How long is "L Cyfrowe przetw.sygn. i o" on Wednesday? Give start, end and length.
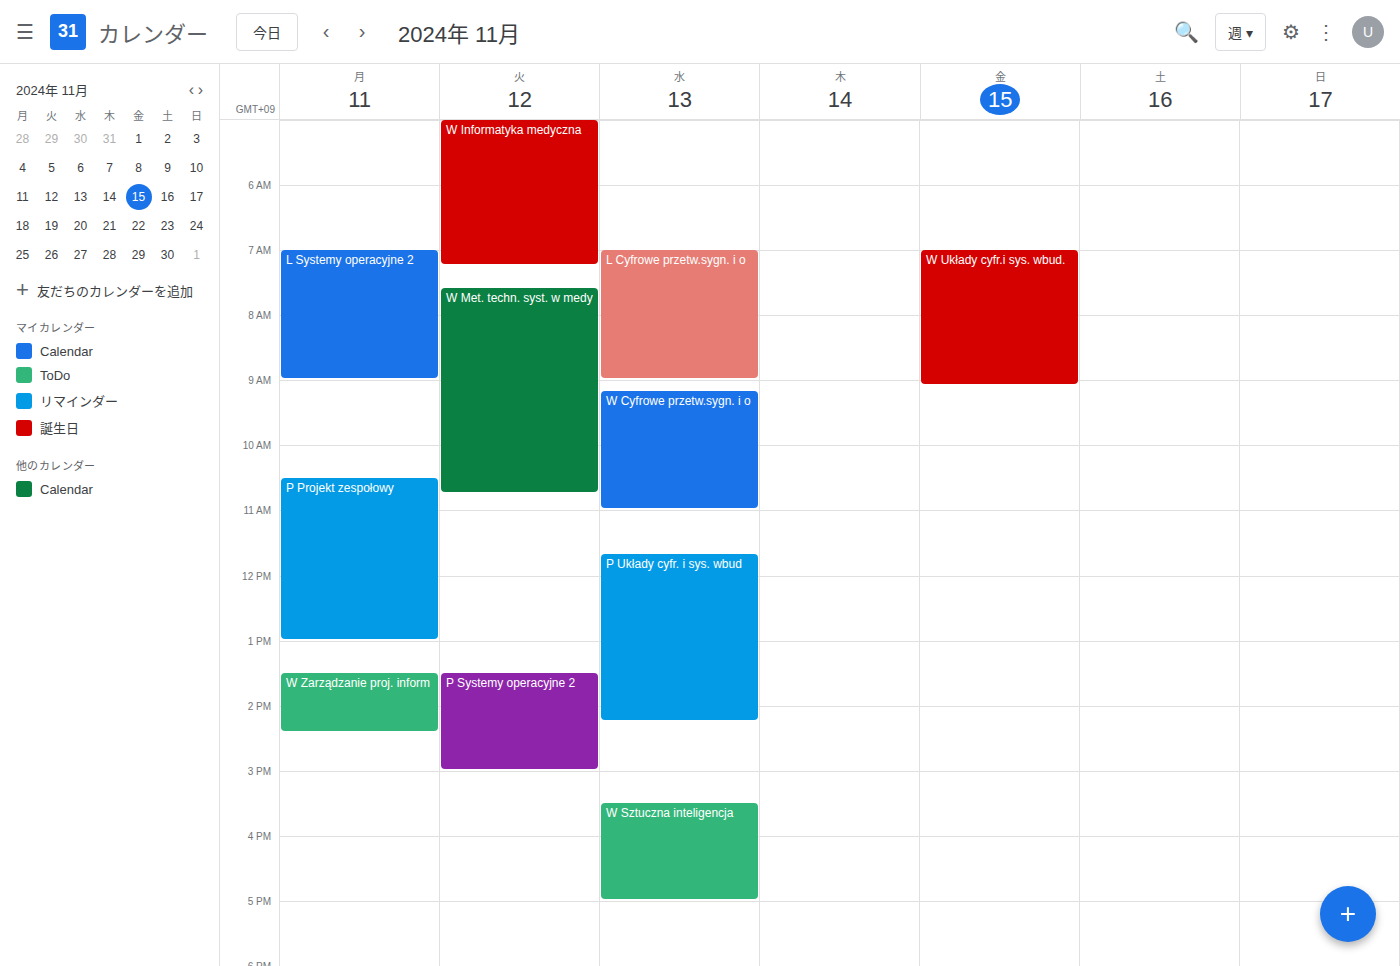
07:00 to 09:00, 2 hours